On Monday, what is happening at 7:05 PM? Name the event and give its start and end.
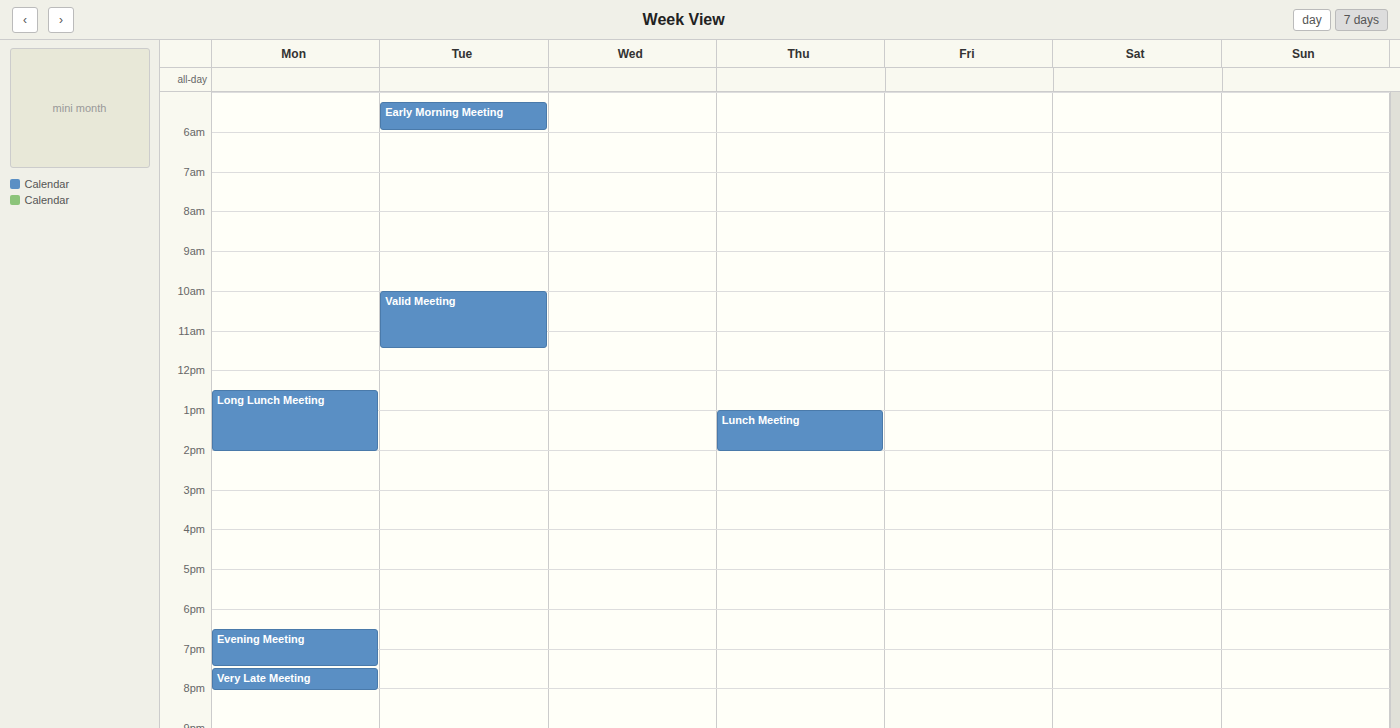
"Evening Meeting", 6:30 PM to 7:30 PM